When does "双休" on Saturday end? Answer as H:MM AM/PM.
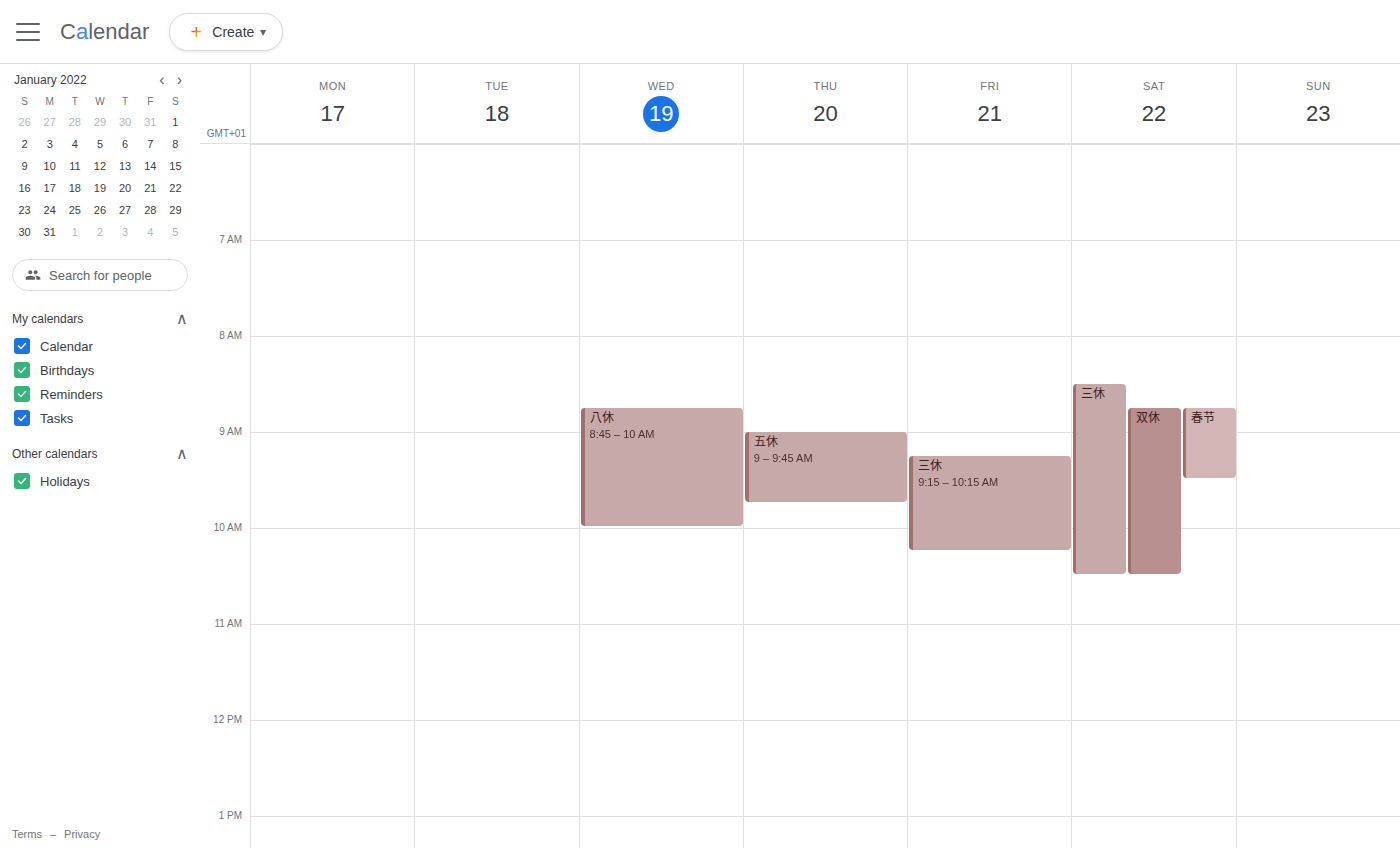
10:30 AM